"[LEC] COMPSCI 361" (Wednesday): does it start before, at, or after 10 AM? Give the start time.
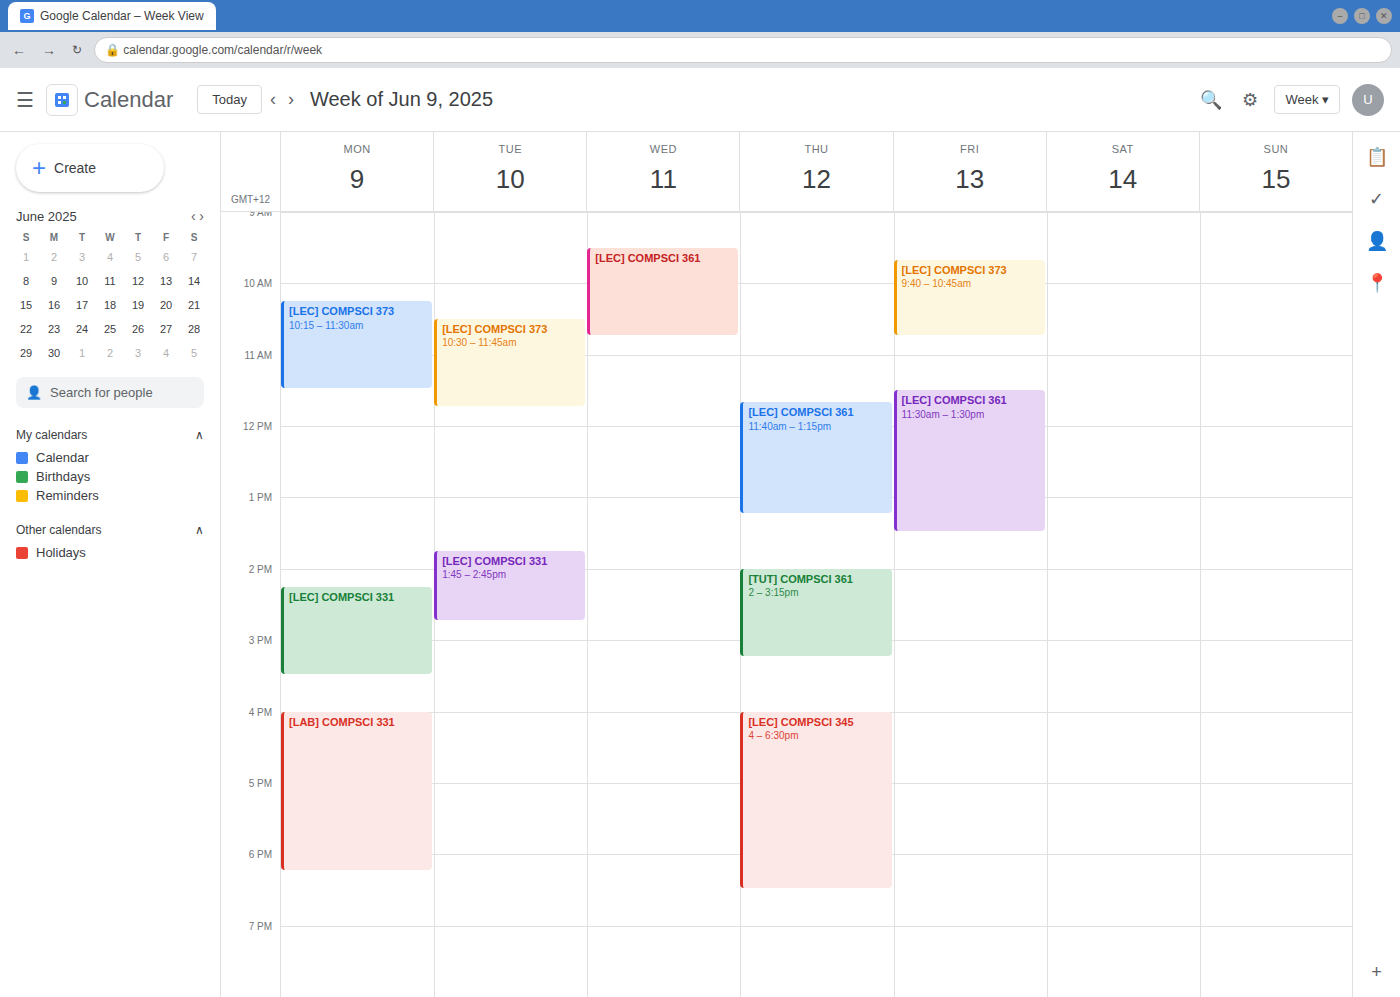
9:30 AM -- before 10 AM, 30 minutes above the 10 AM line.